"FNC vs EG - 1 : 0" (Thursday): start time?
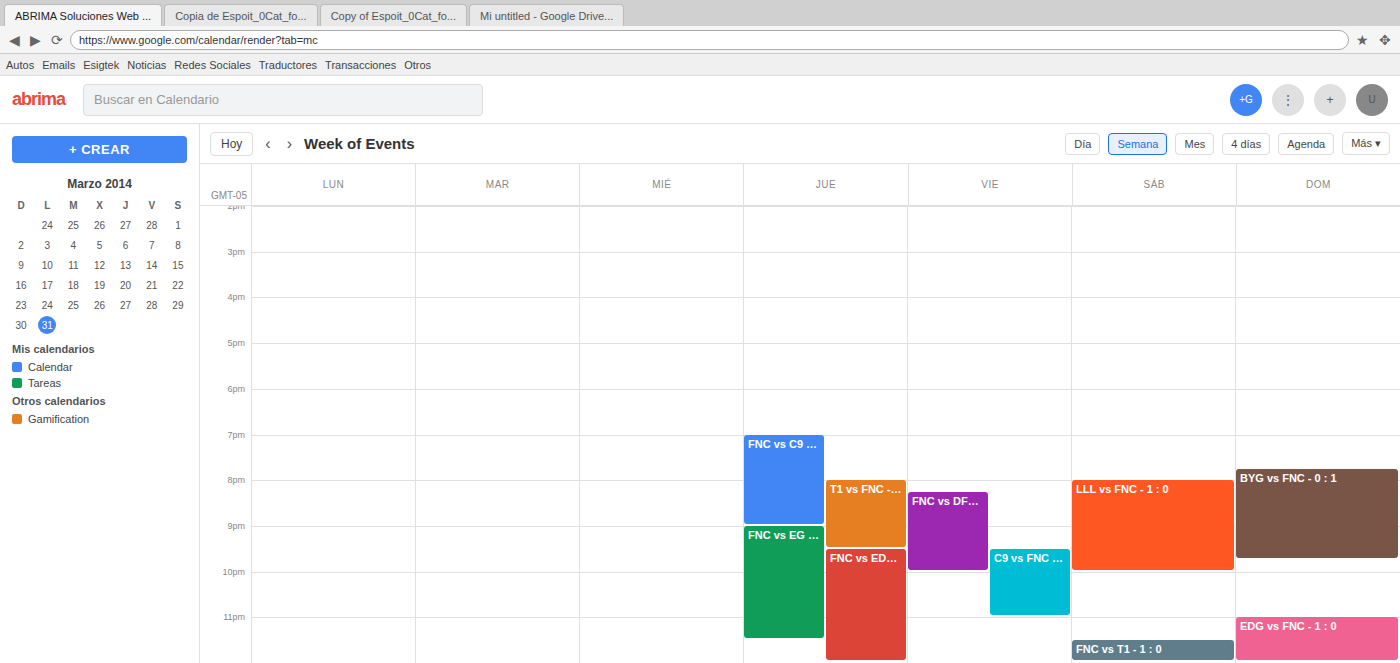
21:00